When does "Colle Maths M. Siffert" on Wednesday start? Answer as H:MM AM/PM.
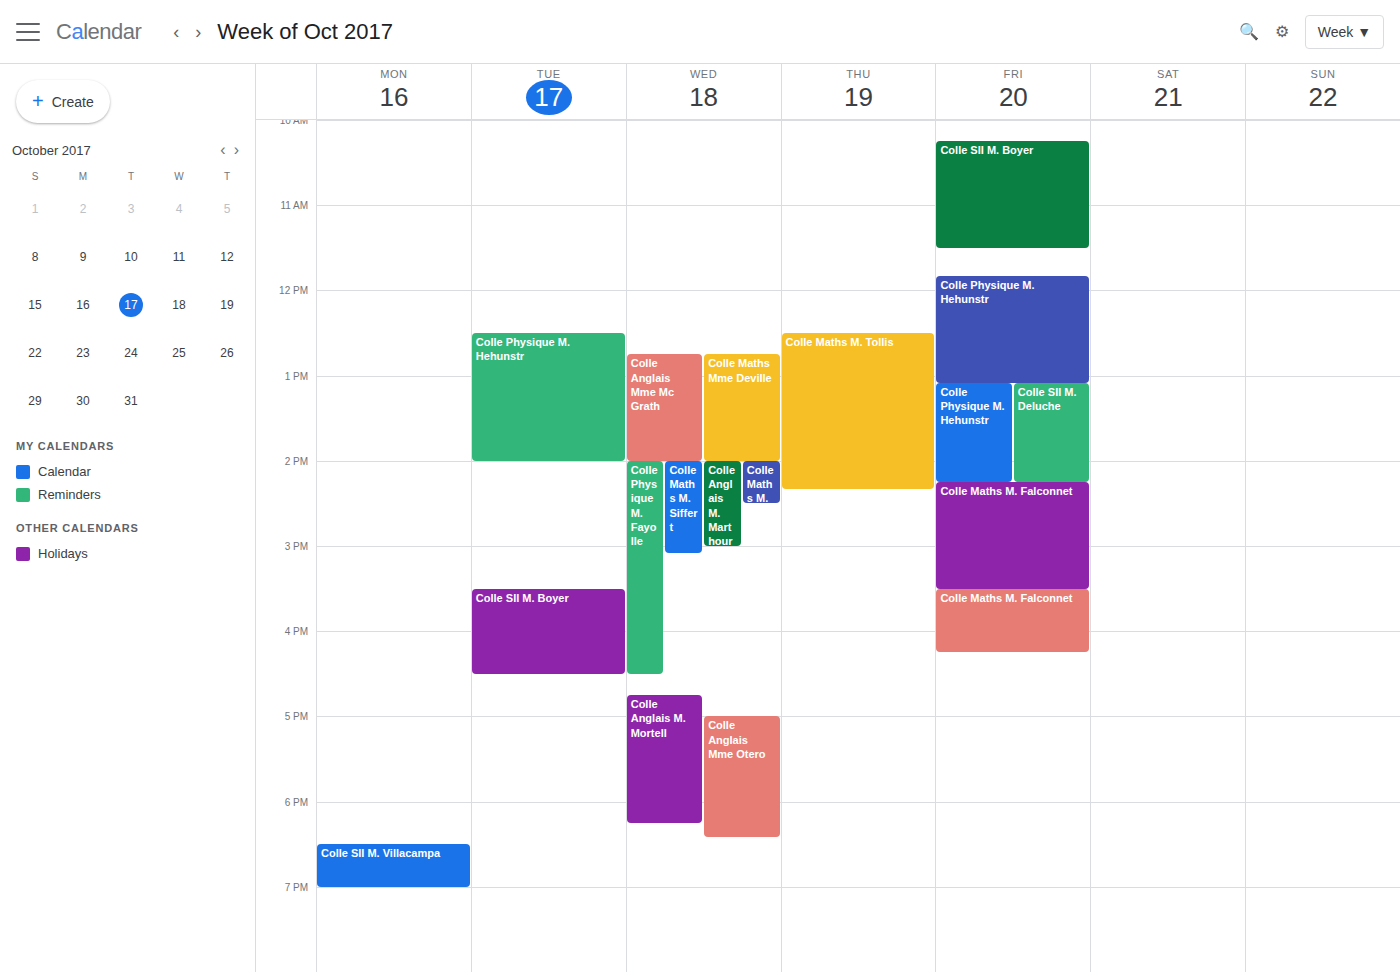
2:00 PM